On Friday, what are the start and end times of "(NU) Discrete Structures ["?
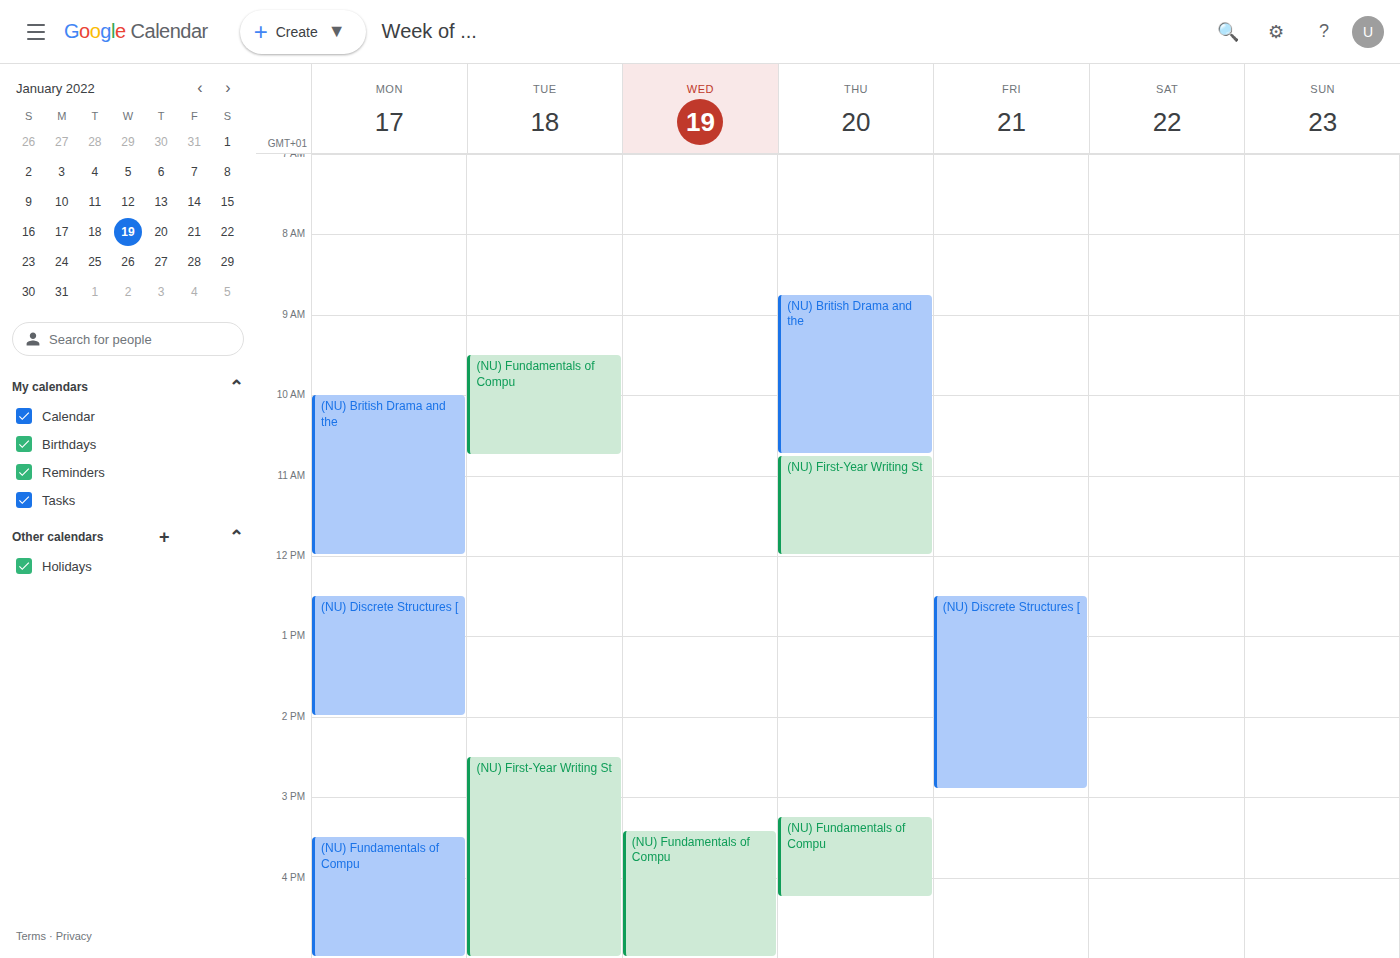
12:30 to 14:55